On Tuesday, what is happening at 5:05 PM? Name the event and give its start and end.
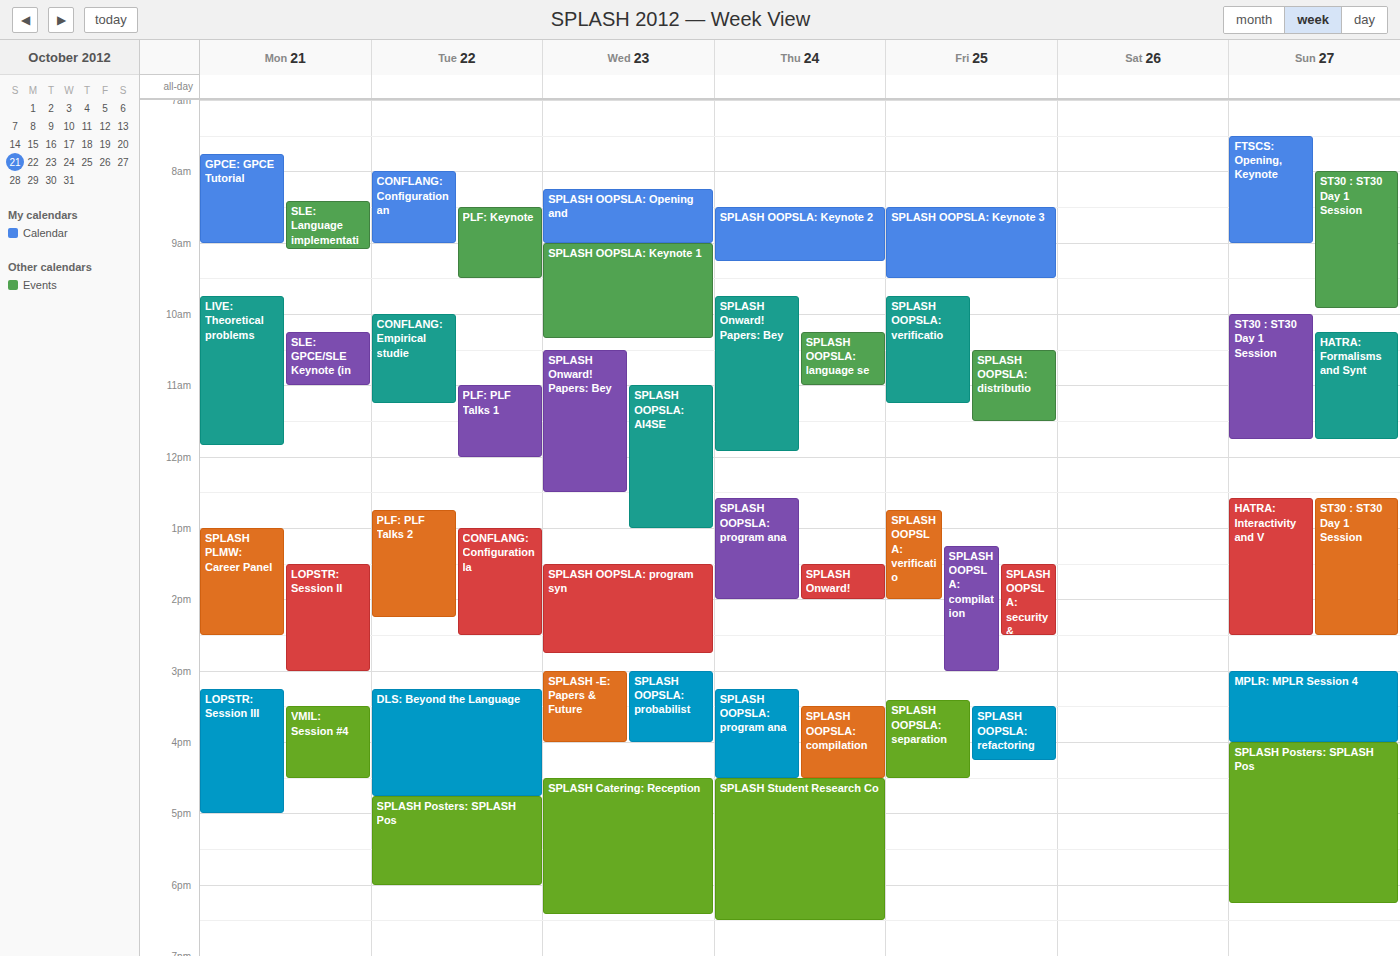
"SPLASH Posters: SPLASH Pos", 4:45 PM to 6:00 PM